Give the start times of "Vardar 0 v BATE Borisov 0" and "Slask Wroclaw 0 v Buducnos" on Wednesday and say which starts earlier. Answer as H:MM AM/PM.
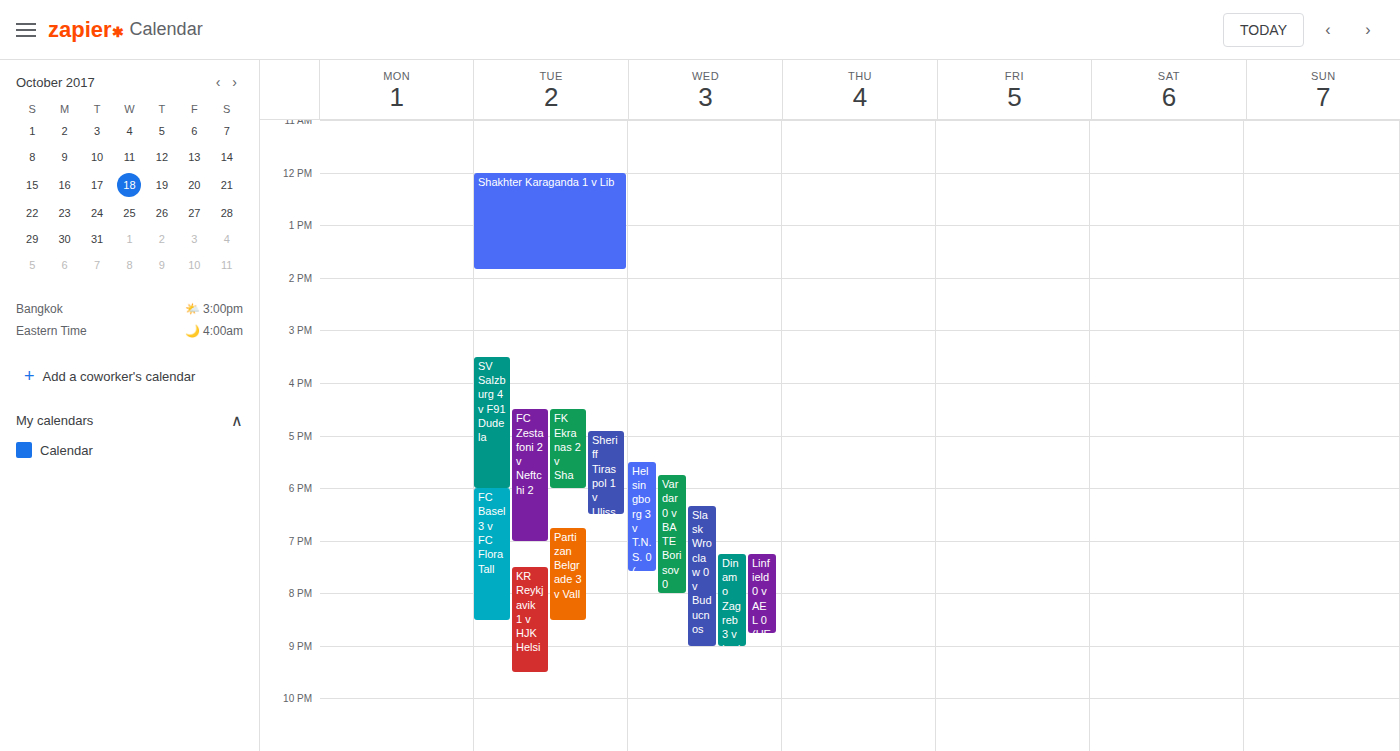
"Vardar 0 v BATE Borisov 0" 5:45 PM; "Slask Wroclaw 0 v Buducnos" 6:20 PM.